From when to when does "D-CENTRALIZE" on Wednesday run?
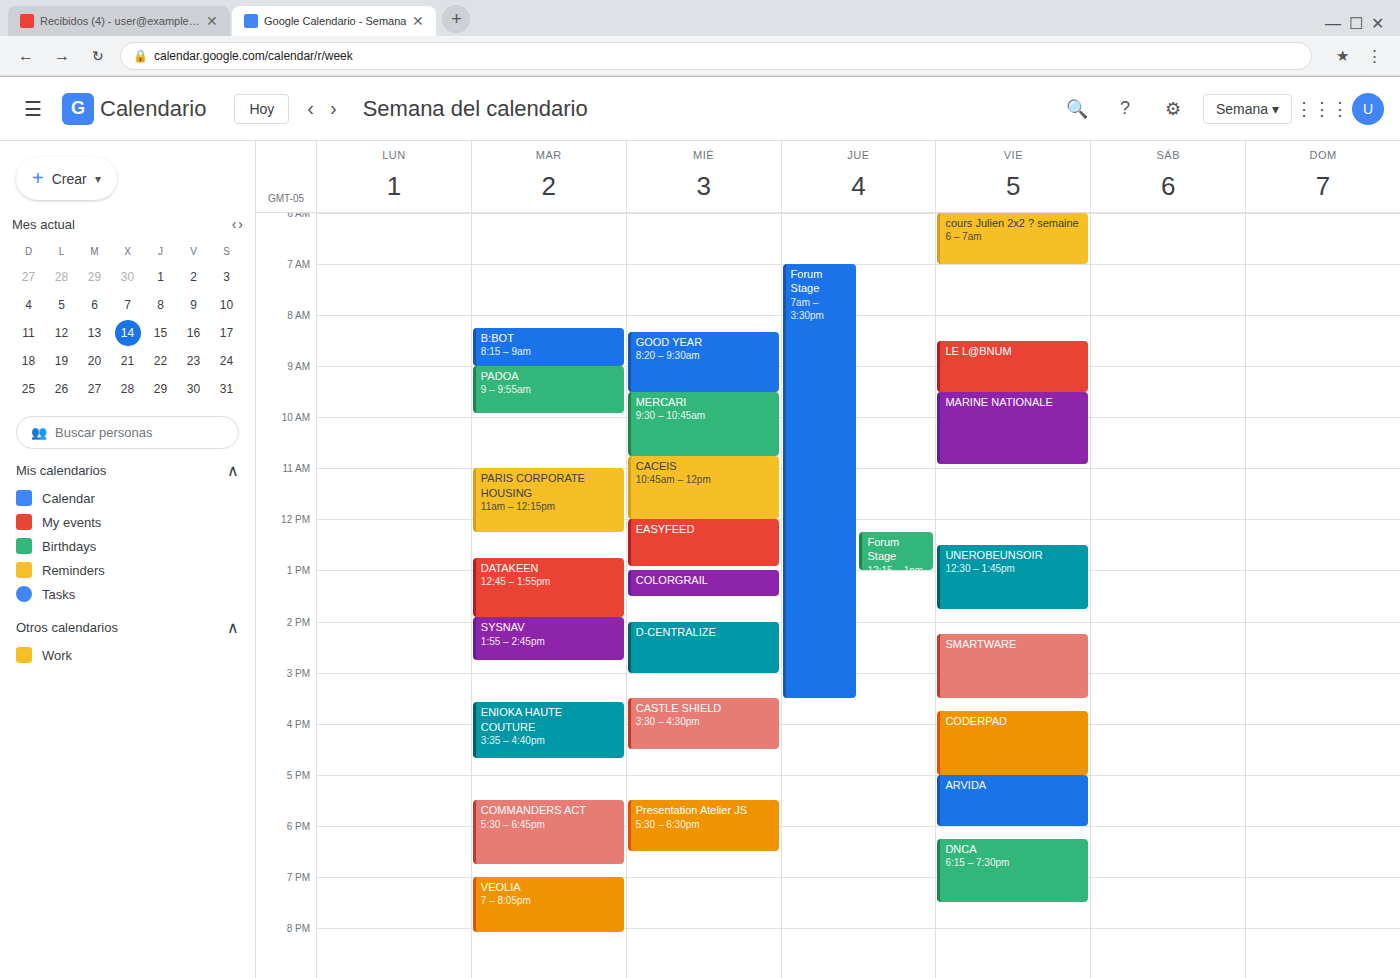
2:00 PM to 3:00 PM